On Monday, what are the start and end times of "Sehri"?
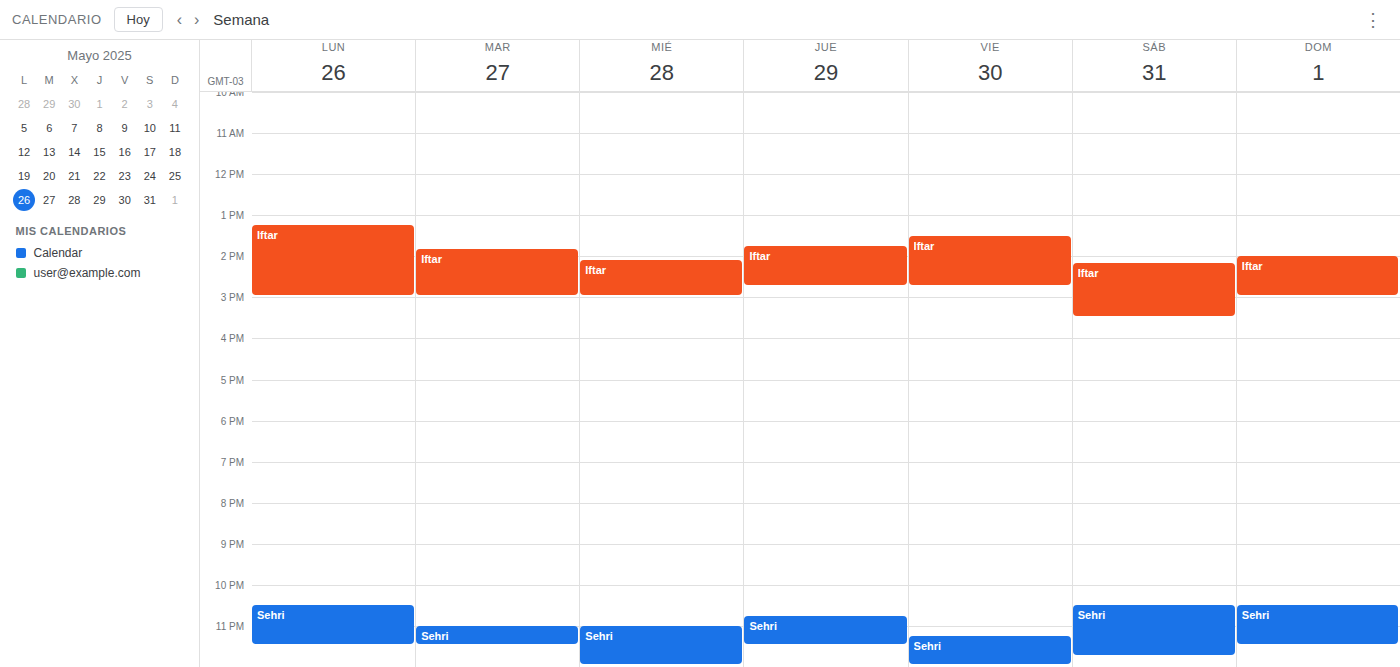
10:30 PM to 11:30 PM